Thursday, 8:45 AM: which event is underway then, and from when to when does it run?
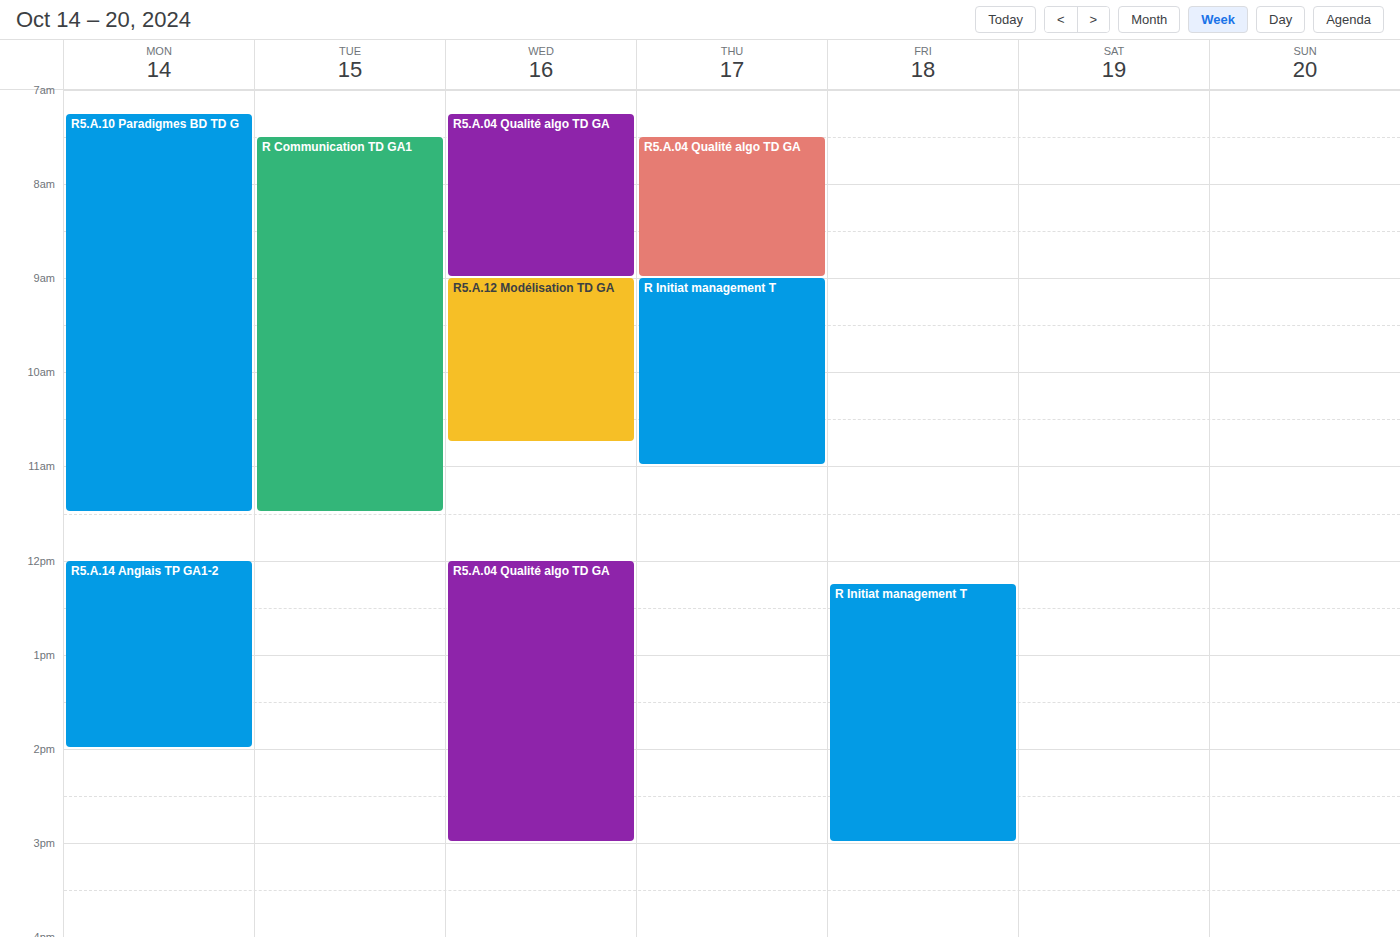
"R5.A.04 Qualité algo TD GA", 7:30 AM to 9:00 AM